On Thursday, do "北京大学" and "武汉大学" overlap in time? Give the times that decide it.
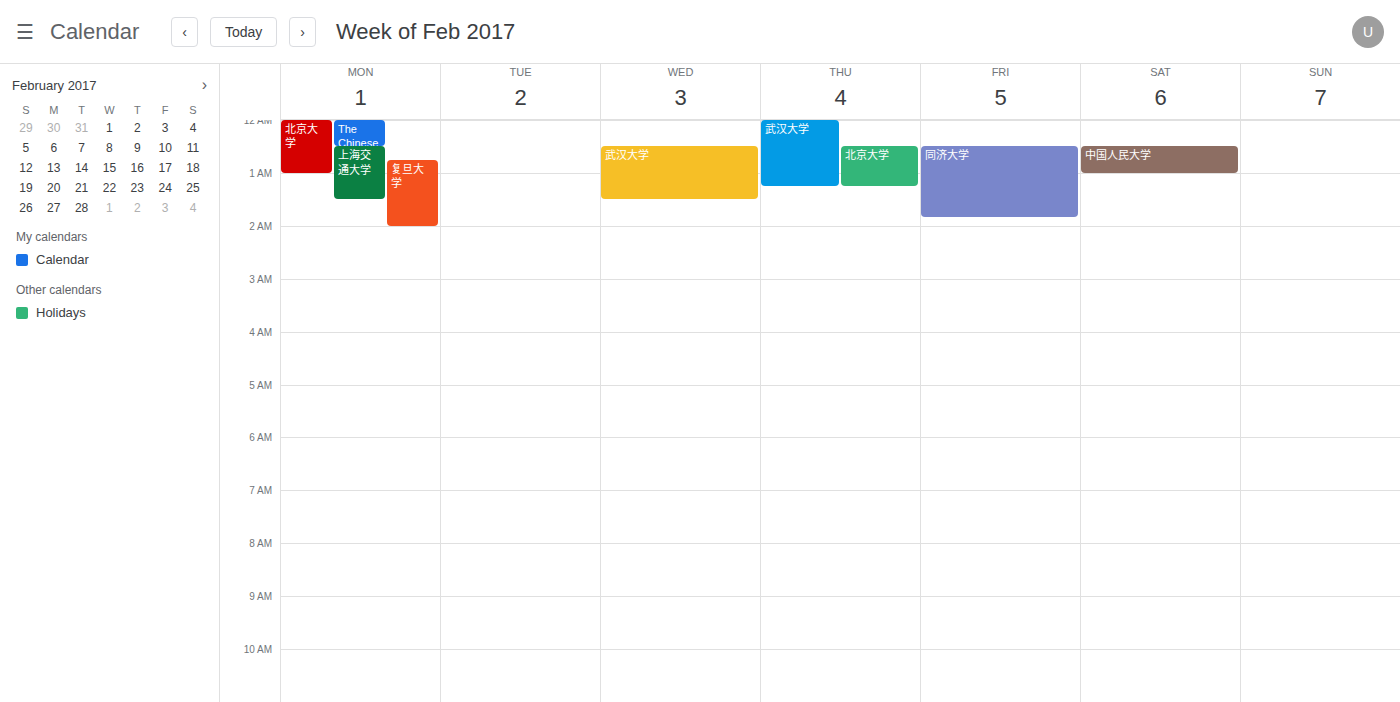
"北京大学" runs 12:30 AM to 1:15 AM, inside "武汉大学" -- they overlap.